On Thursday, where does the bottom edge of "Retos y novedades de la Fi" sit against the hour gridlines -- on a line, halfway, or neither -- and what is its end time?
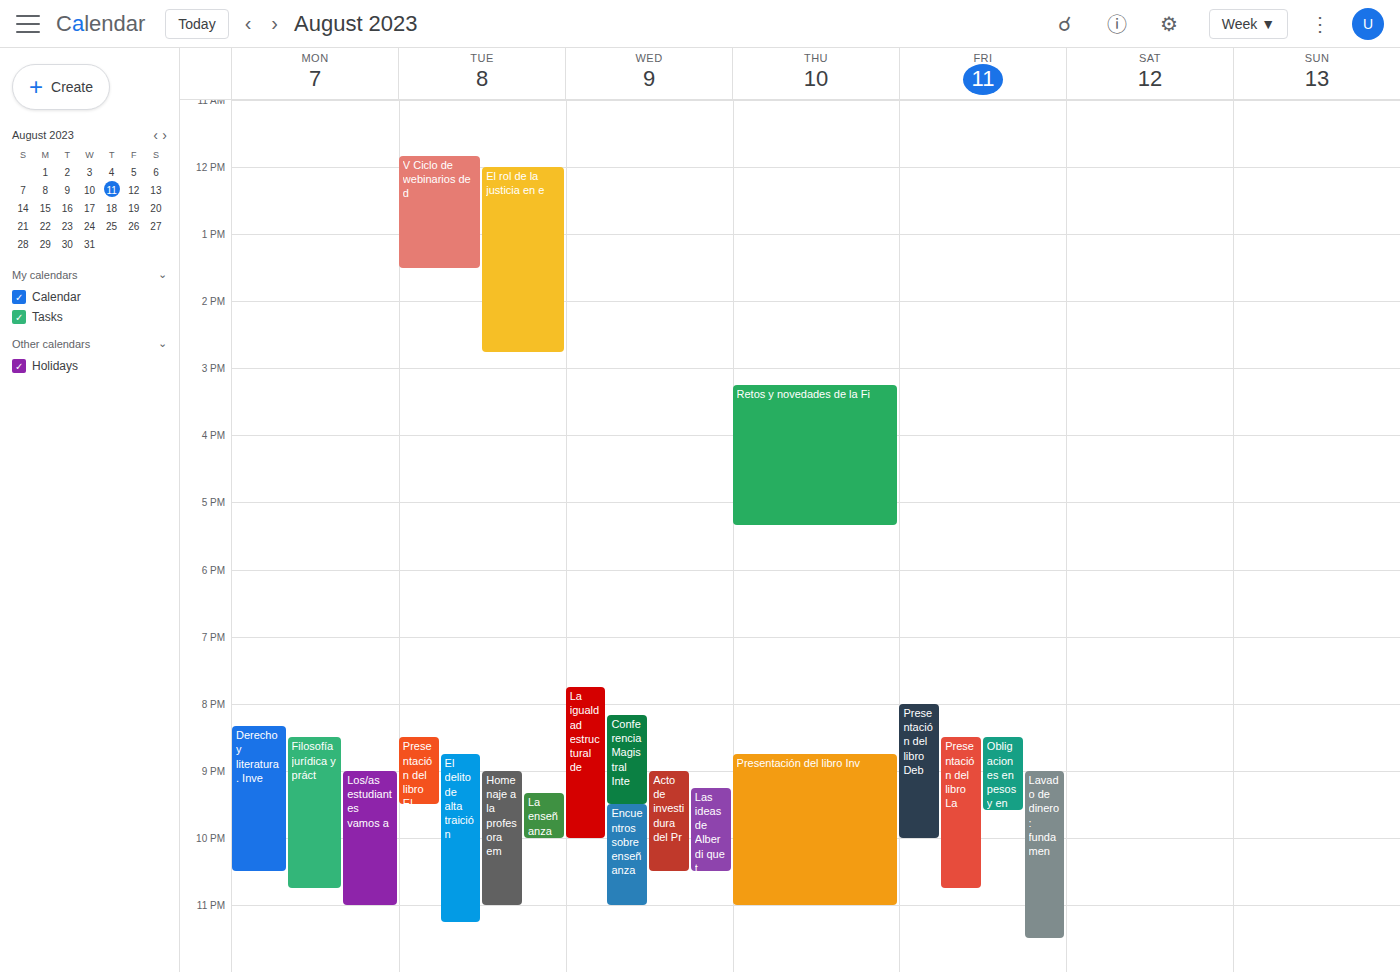
5:20 PM -- neither: 20 minutes below the 5 PM line and 40 minutes above the 6 PM line.